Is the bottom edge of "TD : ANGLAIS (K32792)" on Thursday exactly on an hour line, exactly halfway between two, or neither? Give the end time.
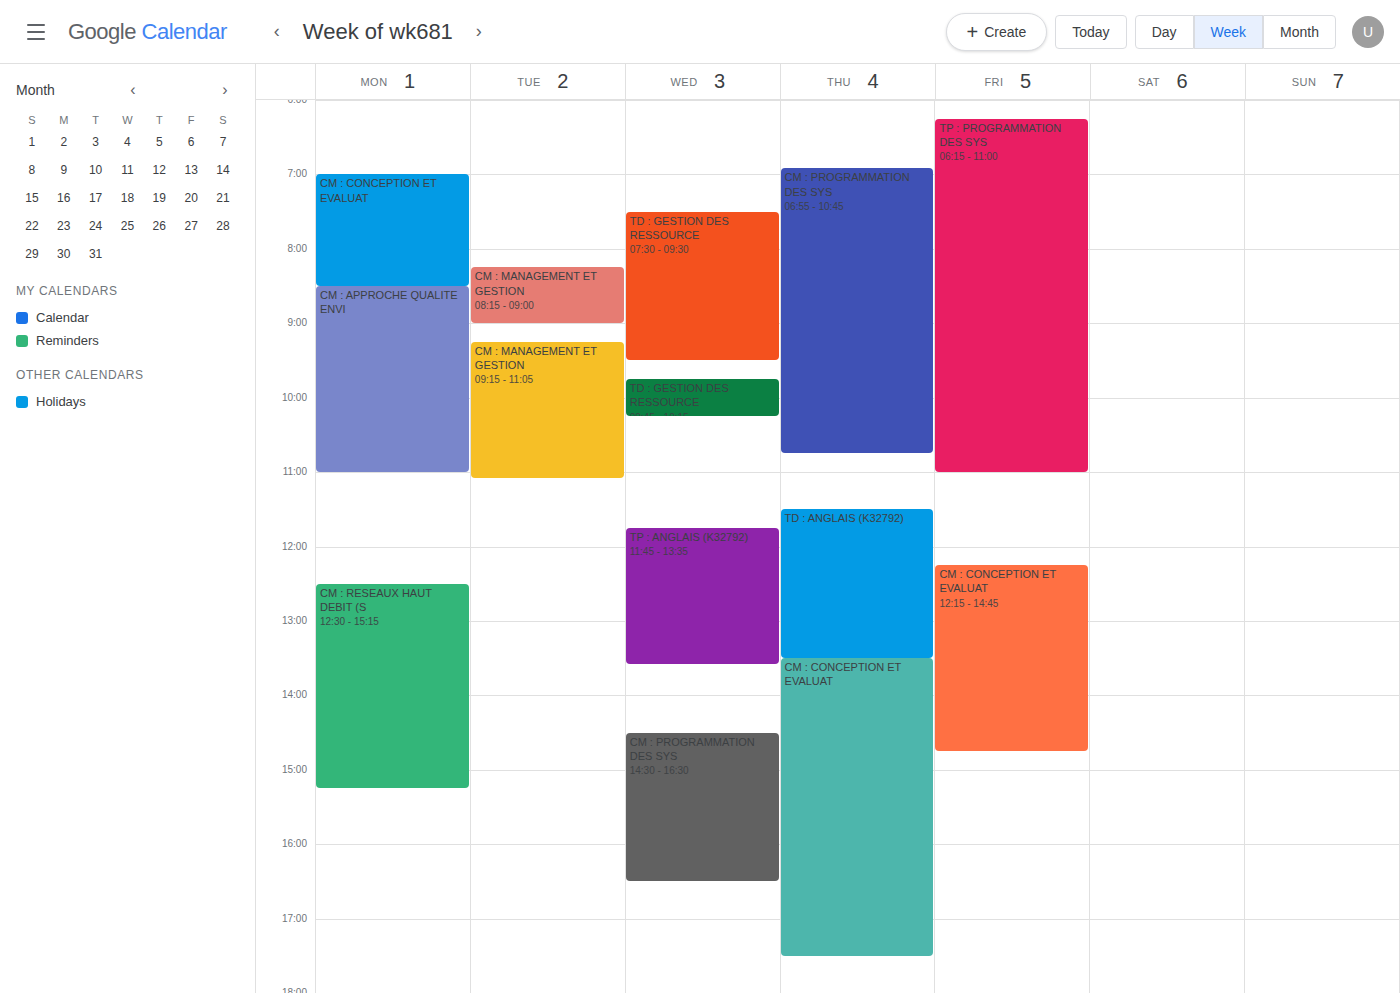
13:30 -- halfway between the 13:00 and 14:00 lines.